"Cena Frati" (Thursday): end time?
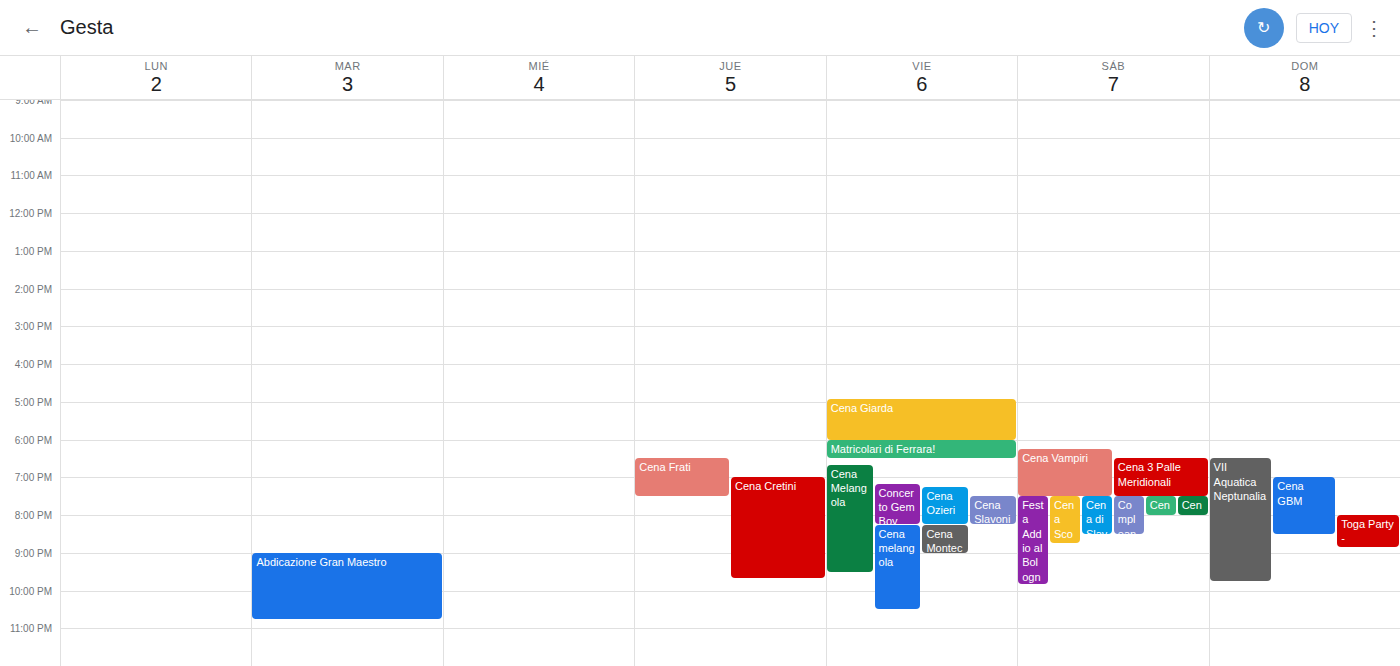
7:30 PM